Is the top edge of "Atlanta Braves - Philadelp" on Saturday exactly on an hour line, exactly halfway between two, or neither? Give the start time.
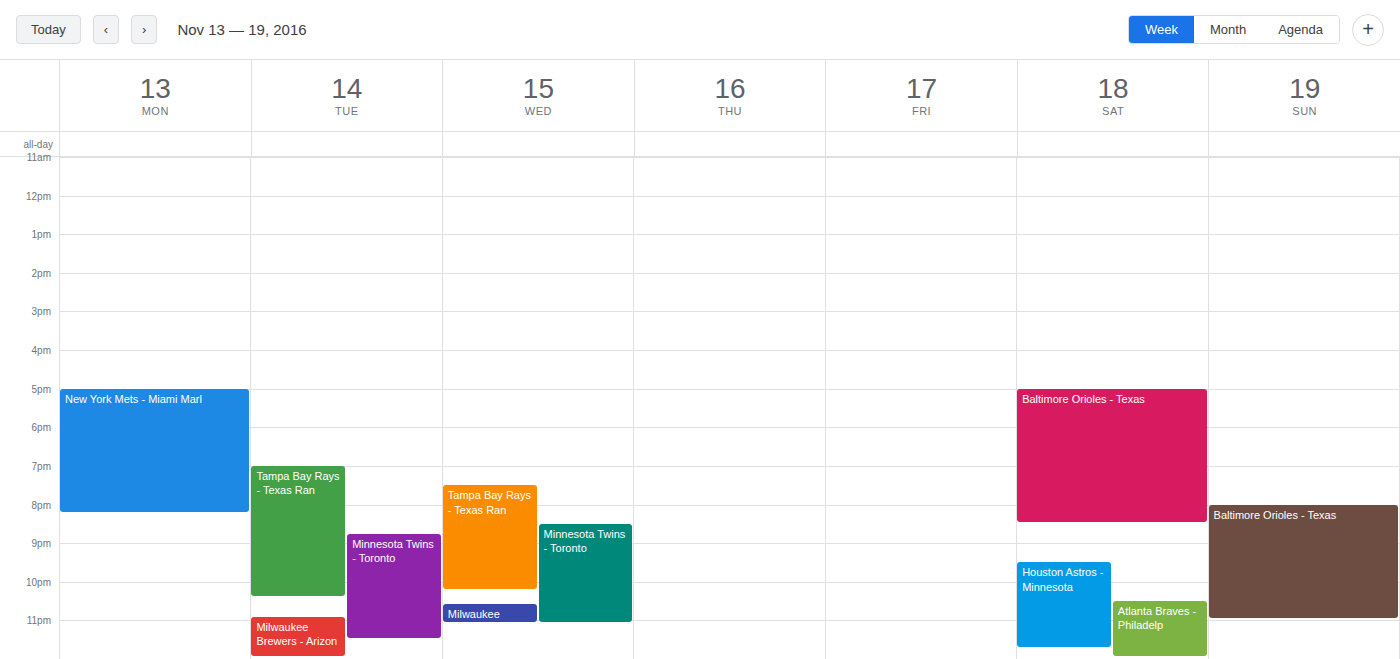
10:30 PM -- halfway between the 10 PM and 11 PM lines.